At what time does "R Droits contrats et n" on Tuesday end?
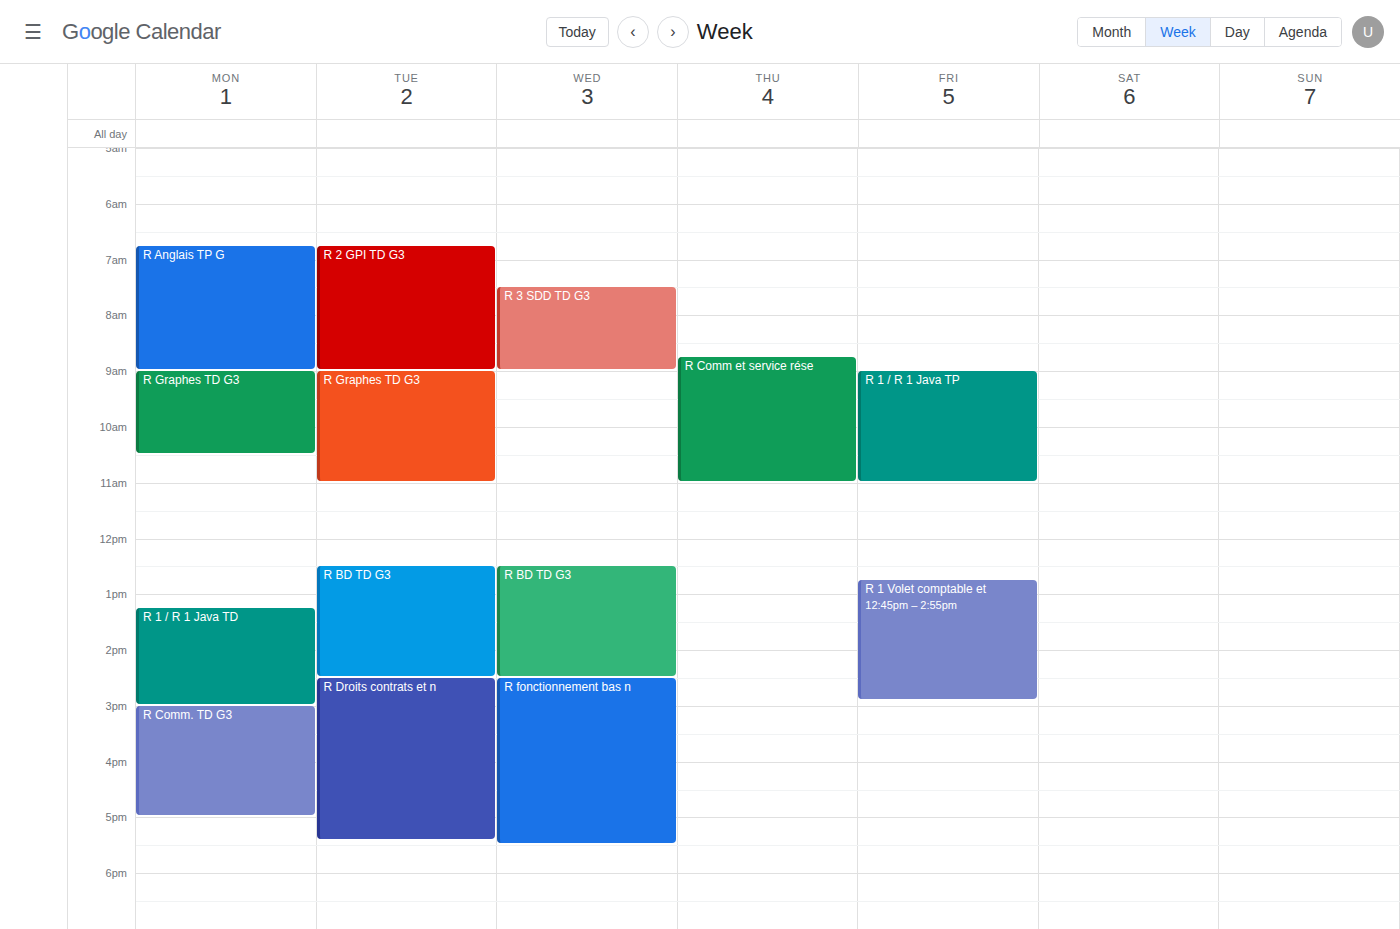
17:25